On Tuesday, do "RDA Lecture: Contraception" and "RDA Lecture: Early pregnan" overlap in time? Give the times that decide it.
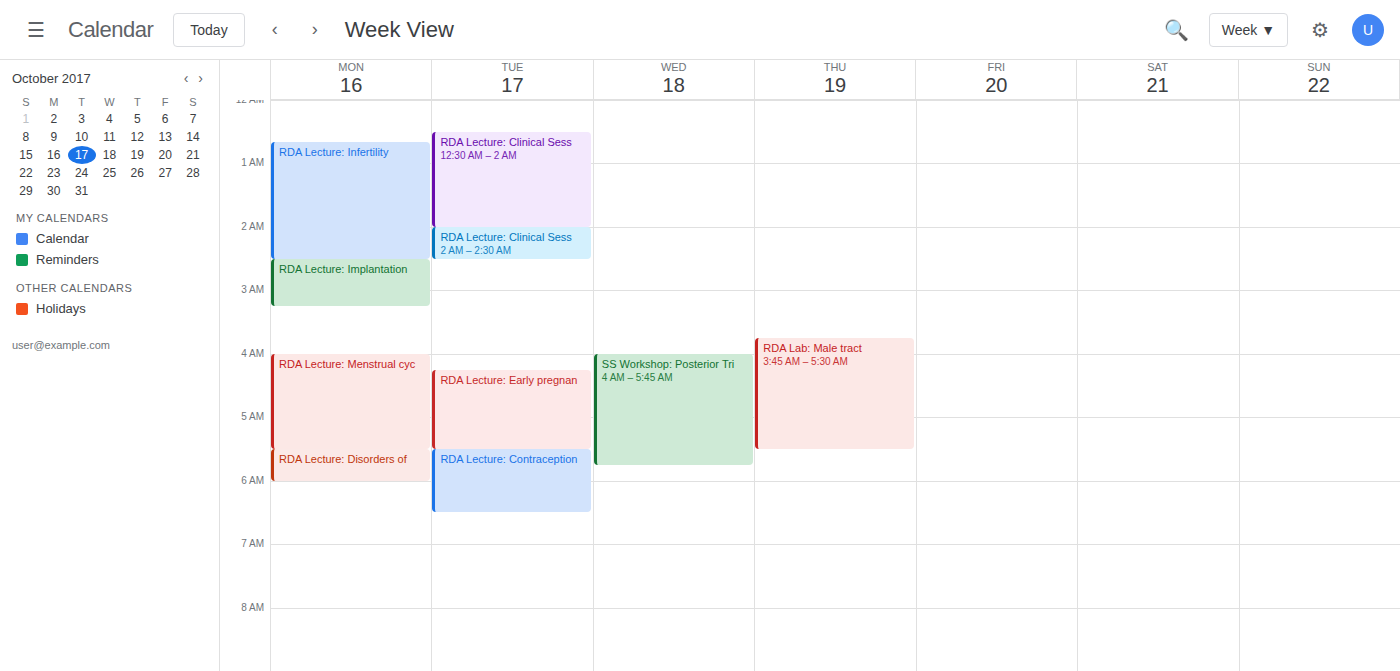
"RDA Lecture: Early pregnan" ends at 5:30 AM, exactly when "RDA Lecture: Contraception" starts -- they touch but do not overlap.